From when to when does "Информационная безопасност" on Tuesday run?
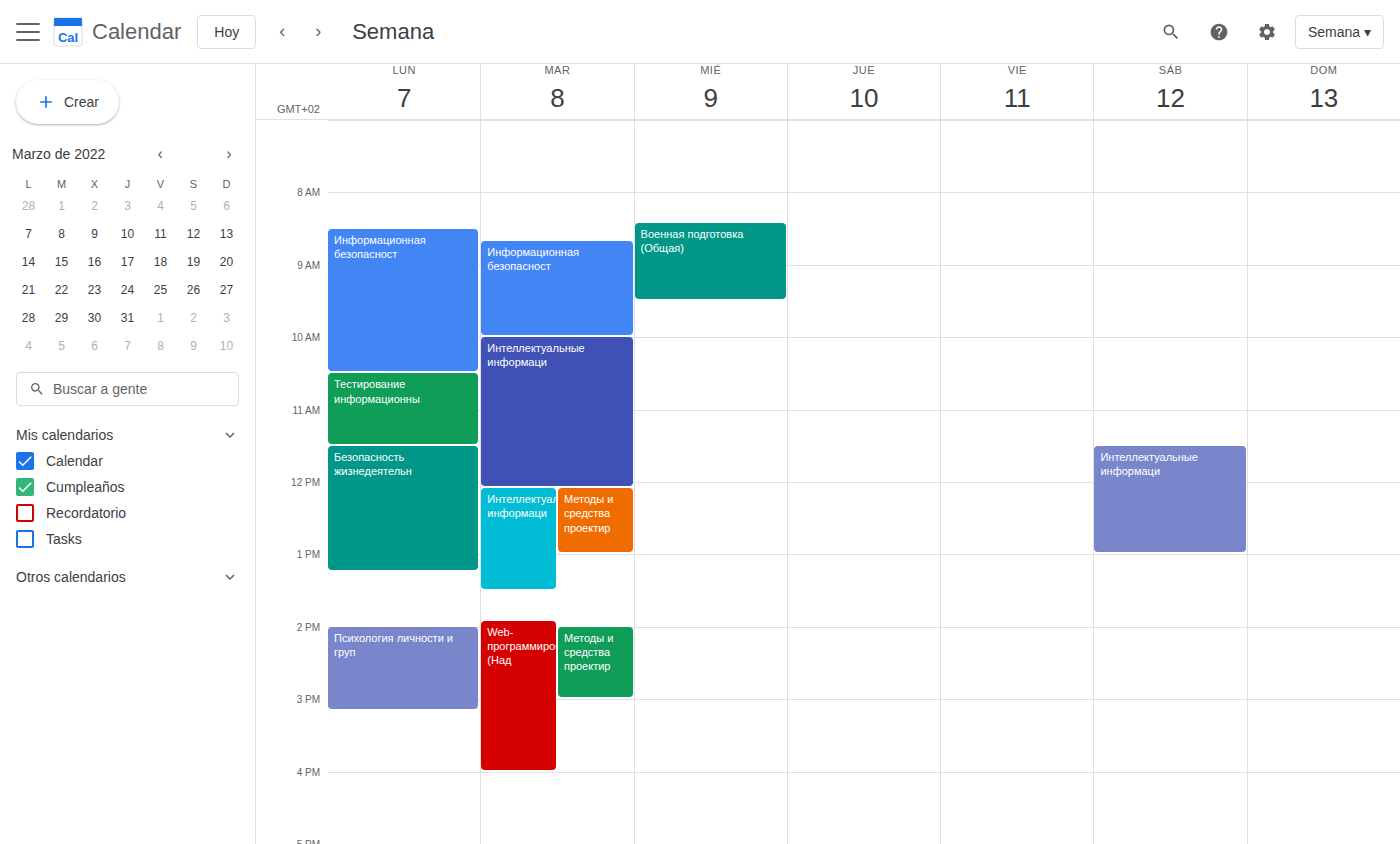
8:40 AM to 10:00 AM